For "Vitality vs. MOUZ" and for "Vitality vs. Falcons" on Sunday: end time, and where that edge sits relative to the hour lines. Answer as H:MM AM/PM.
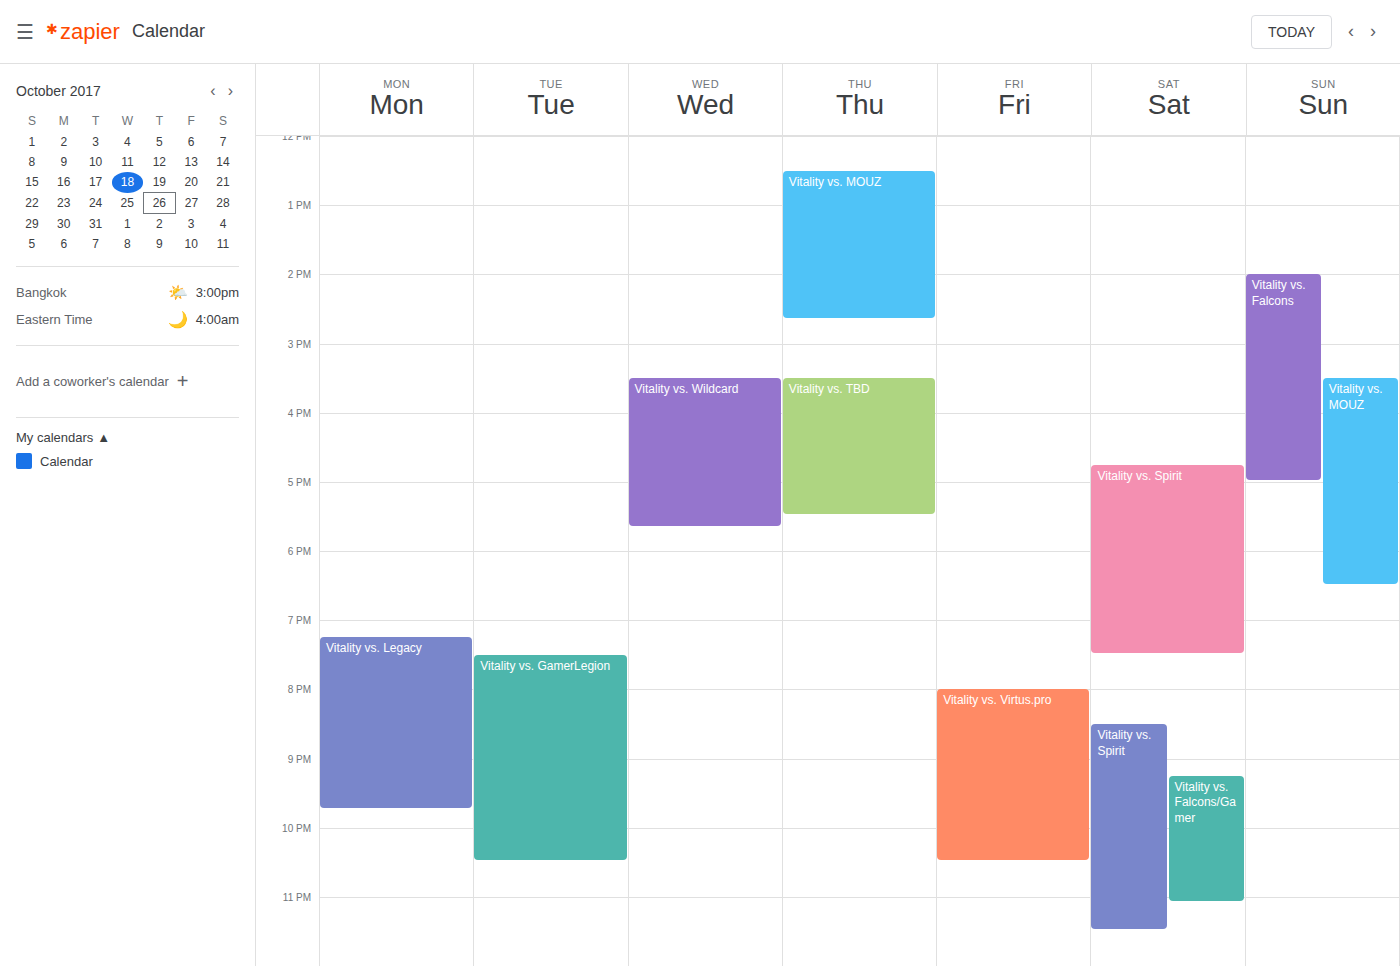
"Vitality vs. MOUZ": 6:30 PM, halfway between the 6 PM and 7 PM lines. "Vitality vs. Falcons": 5:00 PM, exactly on the 5 PM line.